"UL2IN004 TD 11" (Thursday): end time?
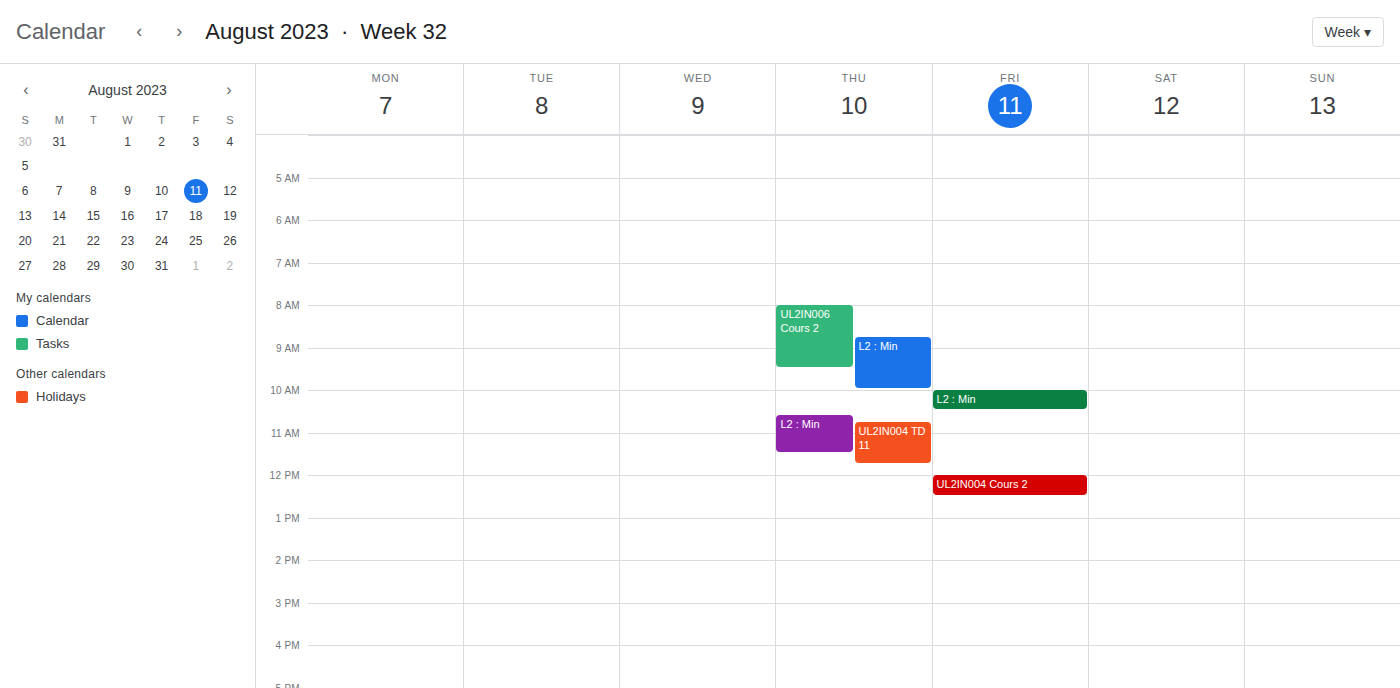
11:45 AM